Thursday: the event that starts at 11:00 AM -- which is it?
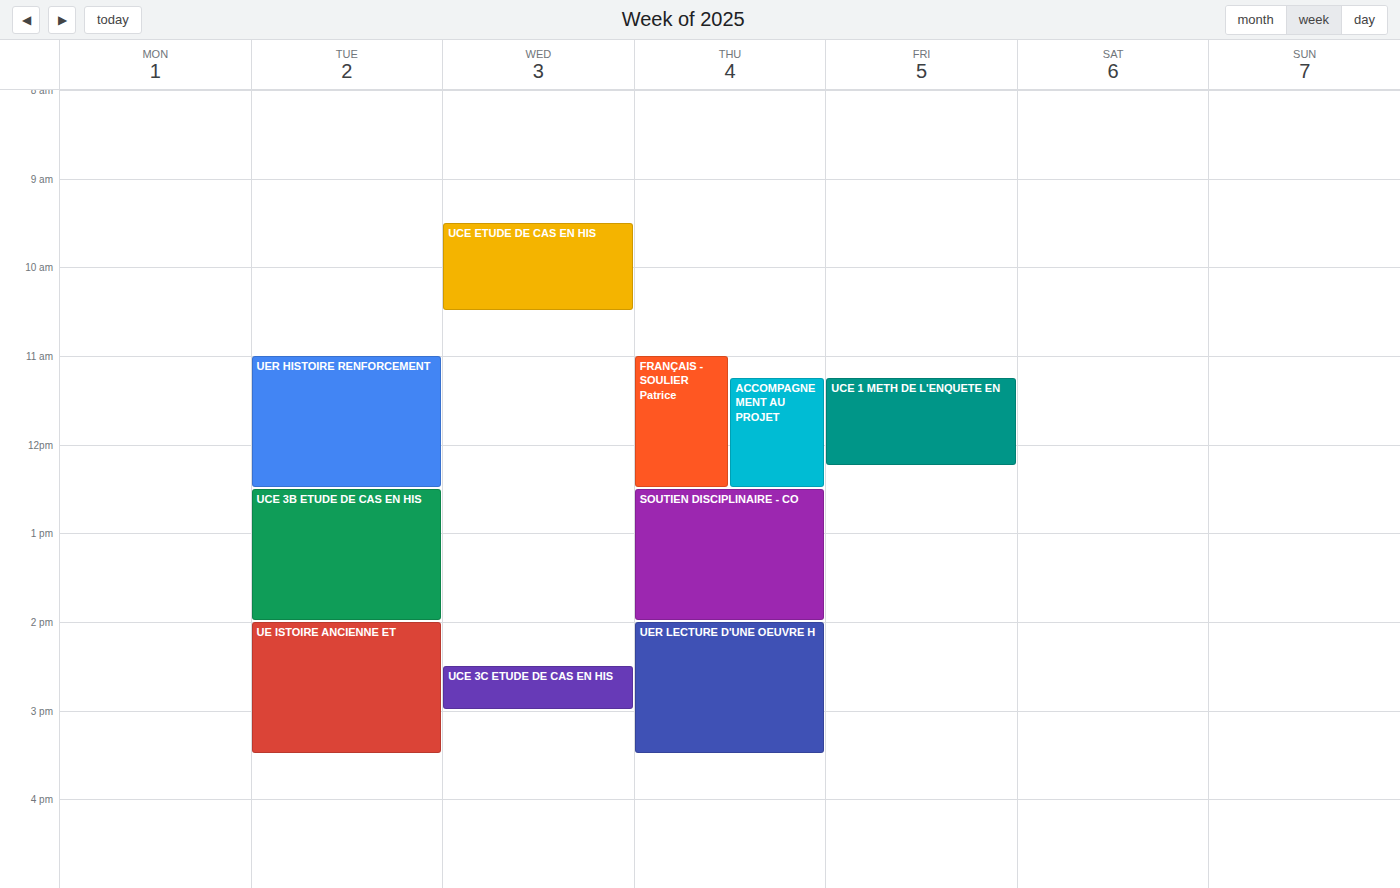
"FRANÇAIS - SOULIER Patrice"